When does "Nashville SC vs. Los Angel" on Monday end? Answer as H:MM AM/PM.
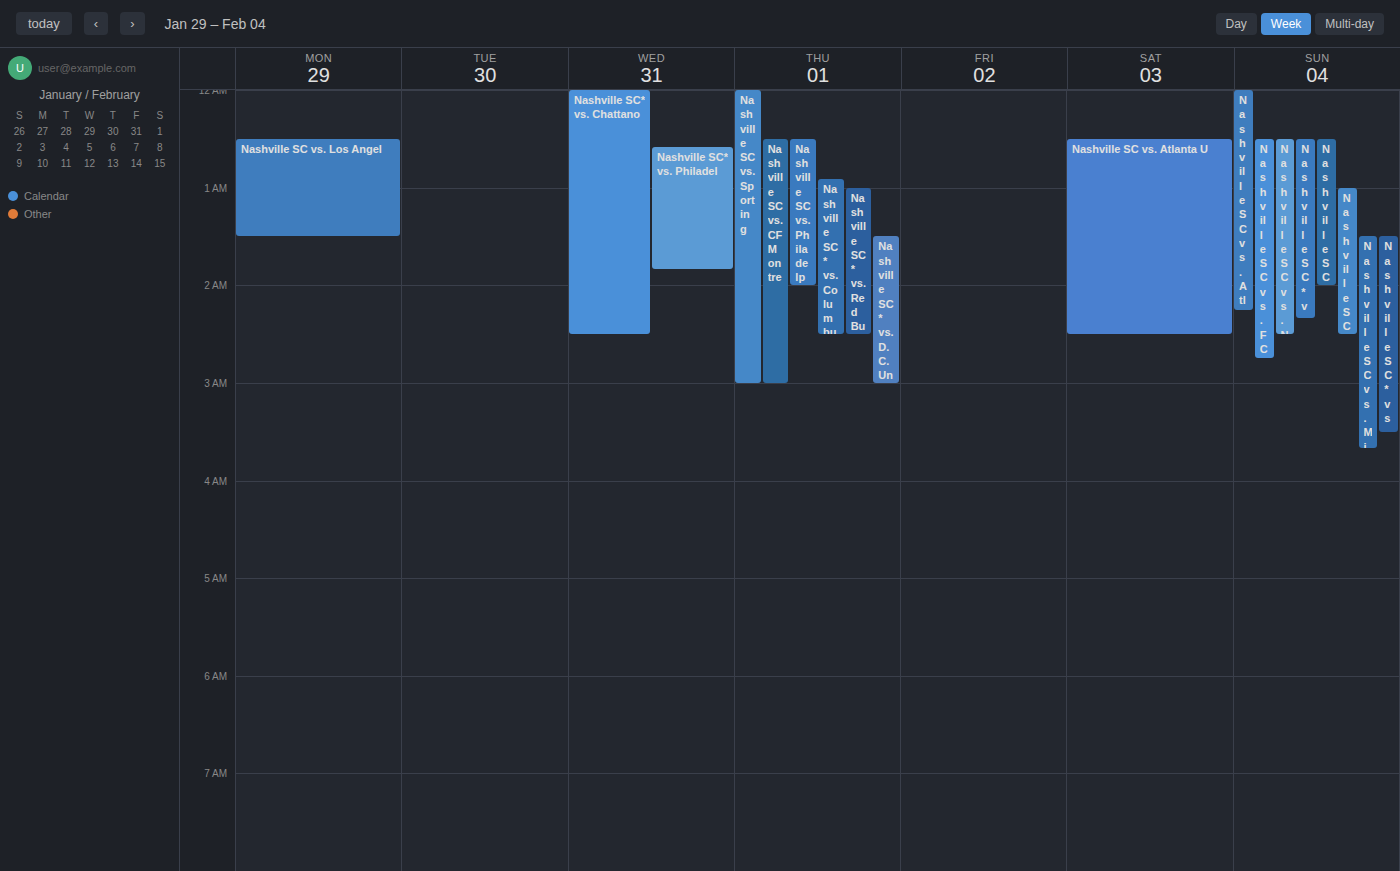
1:30 AM